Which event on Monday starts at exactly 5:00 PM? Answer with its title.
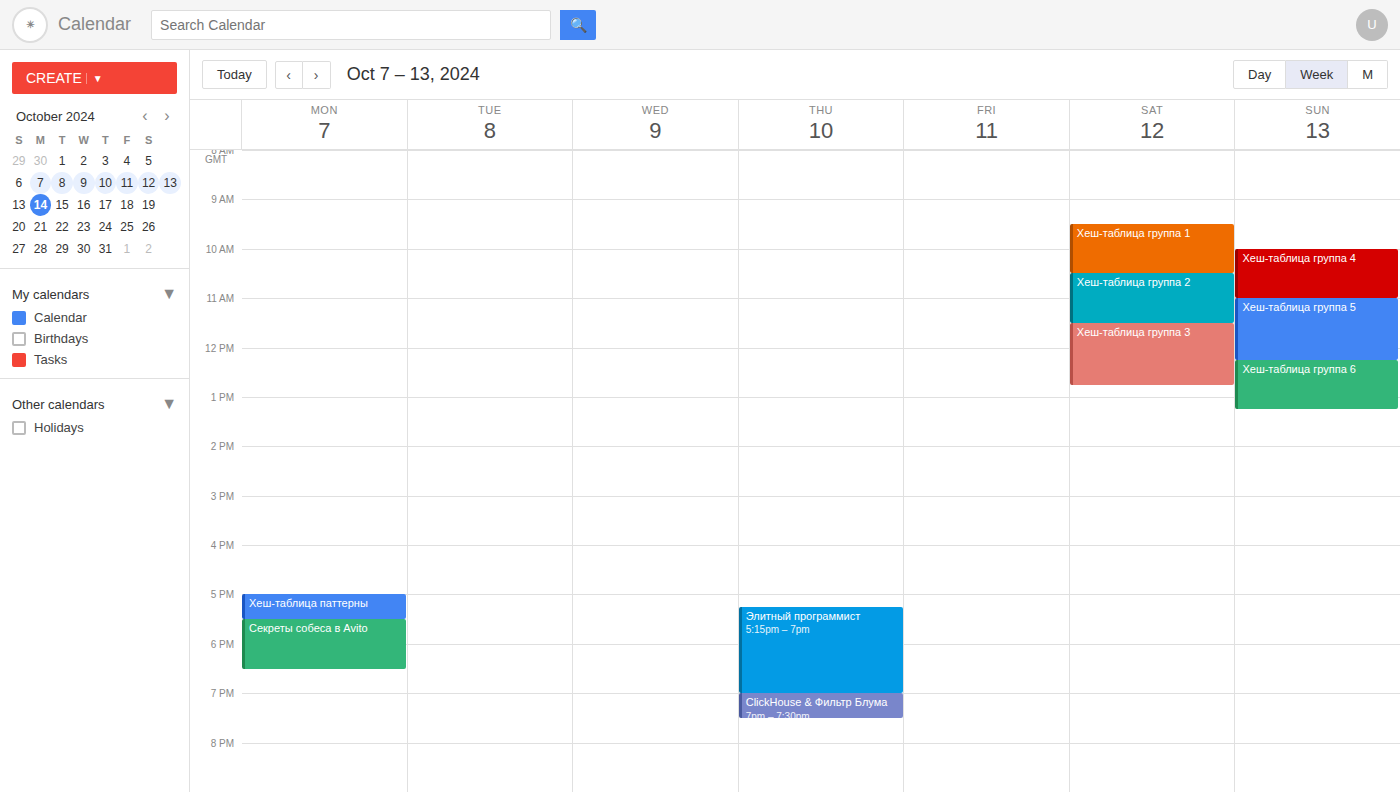
"Хеш-таблица паттерны"